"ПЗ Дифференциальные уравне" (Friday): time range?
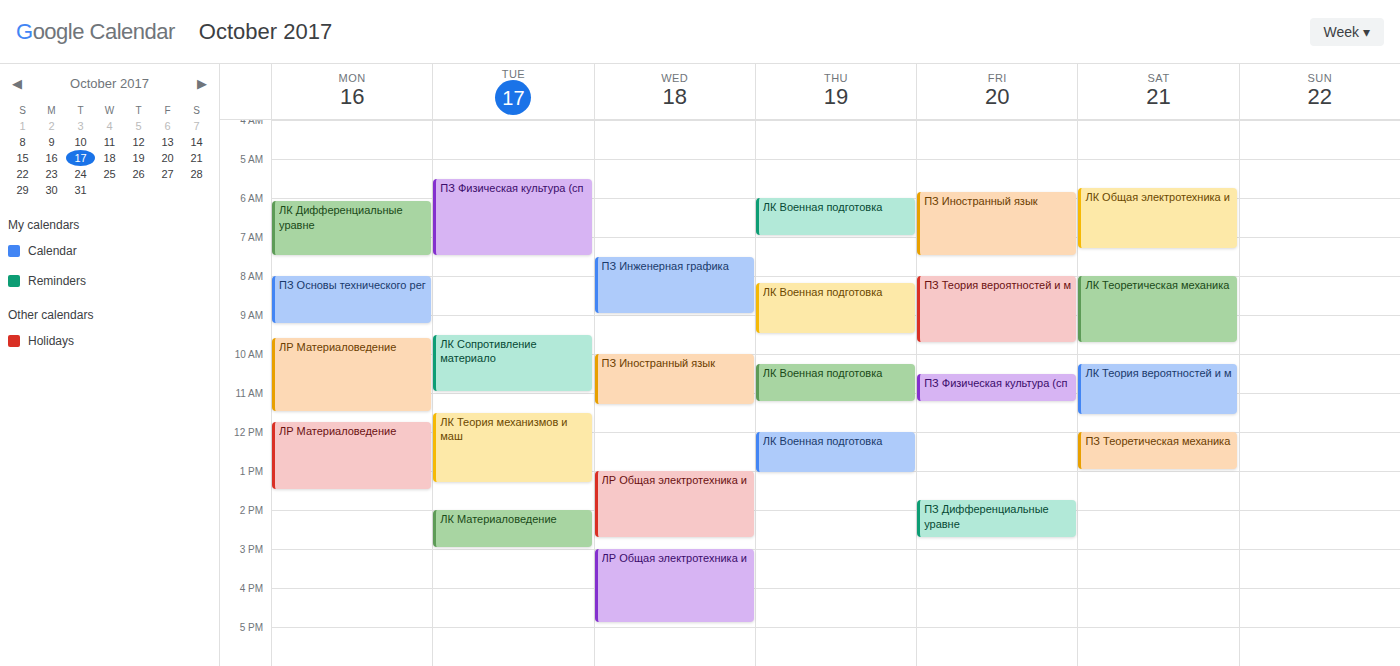
1:45 PM to 2:45 PM